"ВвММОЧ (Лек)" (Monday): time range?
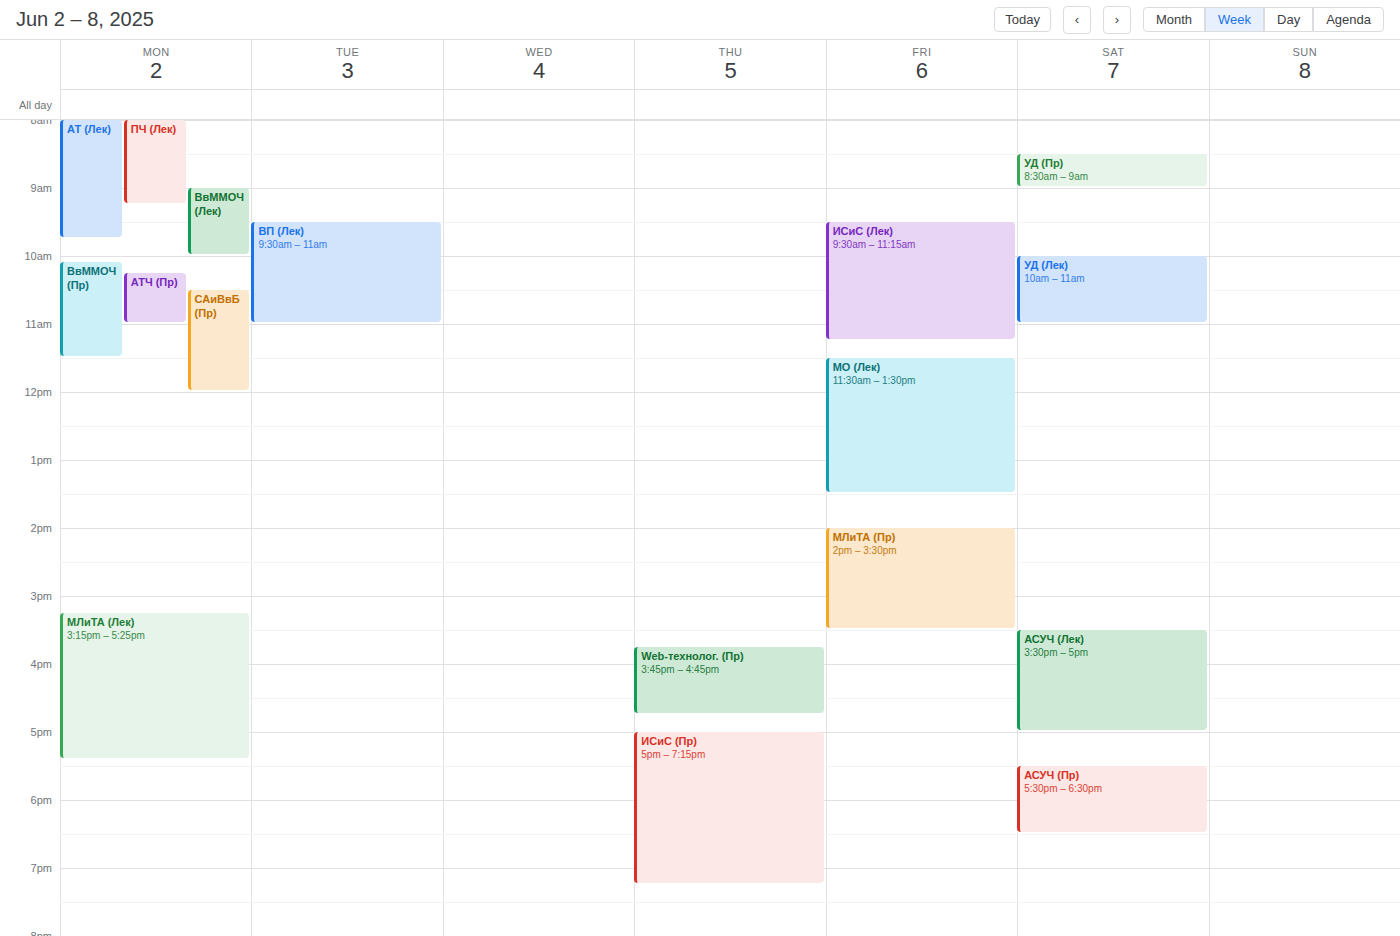
9:00 AM to 10:00 AM